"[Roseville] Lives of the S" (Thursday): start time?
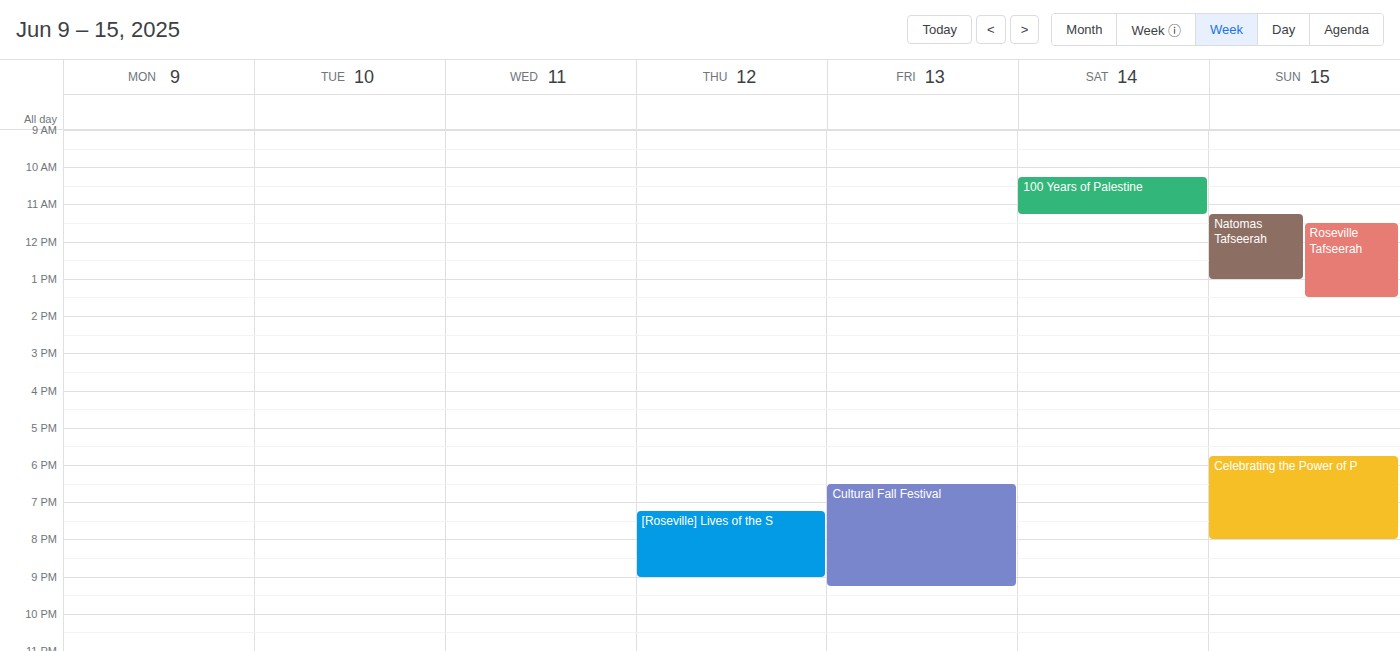
19:15